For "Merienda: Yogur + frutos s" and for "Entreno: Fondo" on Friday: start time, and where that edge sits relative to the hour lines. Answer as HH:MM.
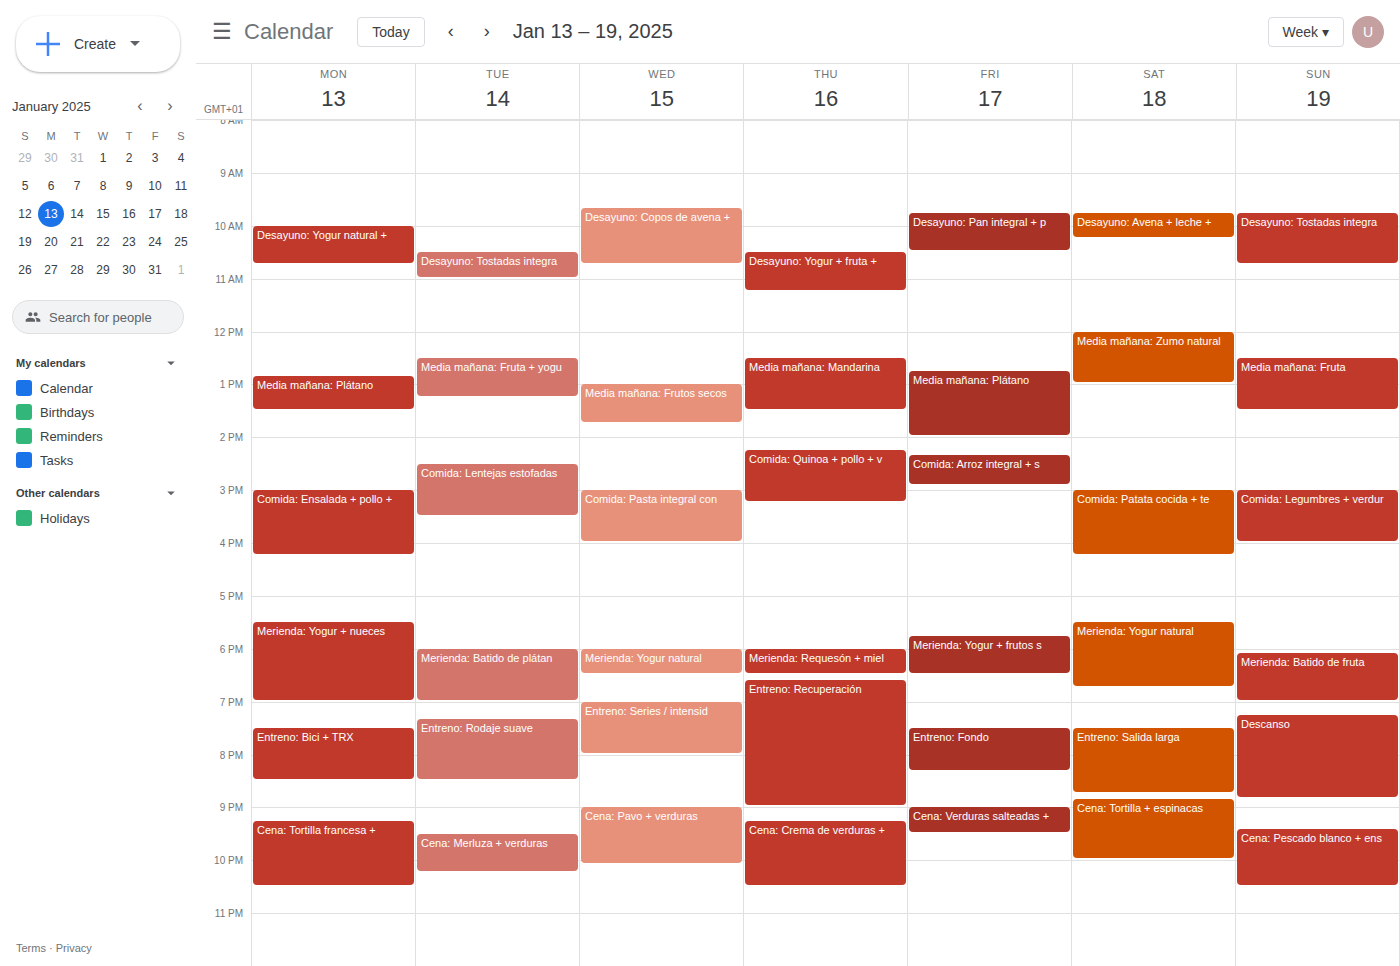
"Merienda: Yogur + frutos s": 17:45, neither: three quarters of the way from the 17:00 line to the 18:00 line. "Entreno: Fondo": 19:30, halfway between the 19:00 and 20:00 lines.